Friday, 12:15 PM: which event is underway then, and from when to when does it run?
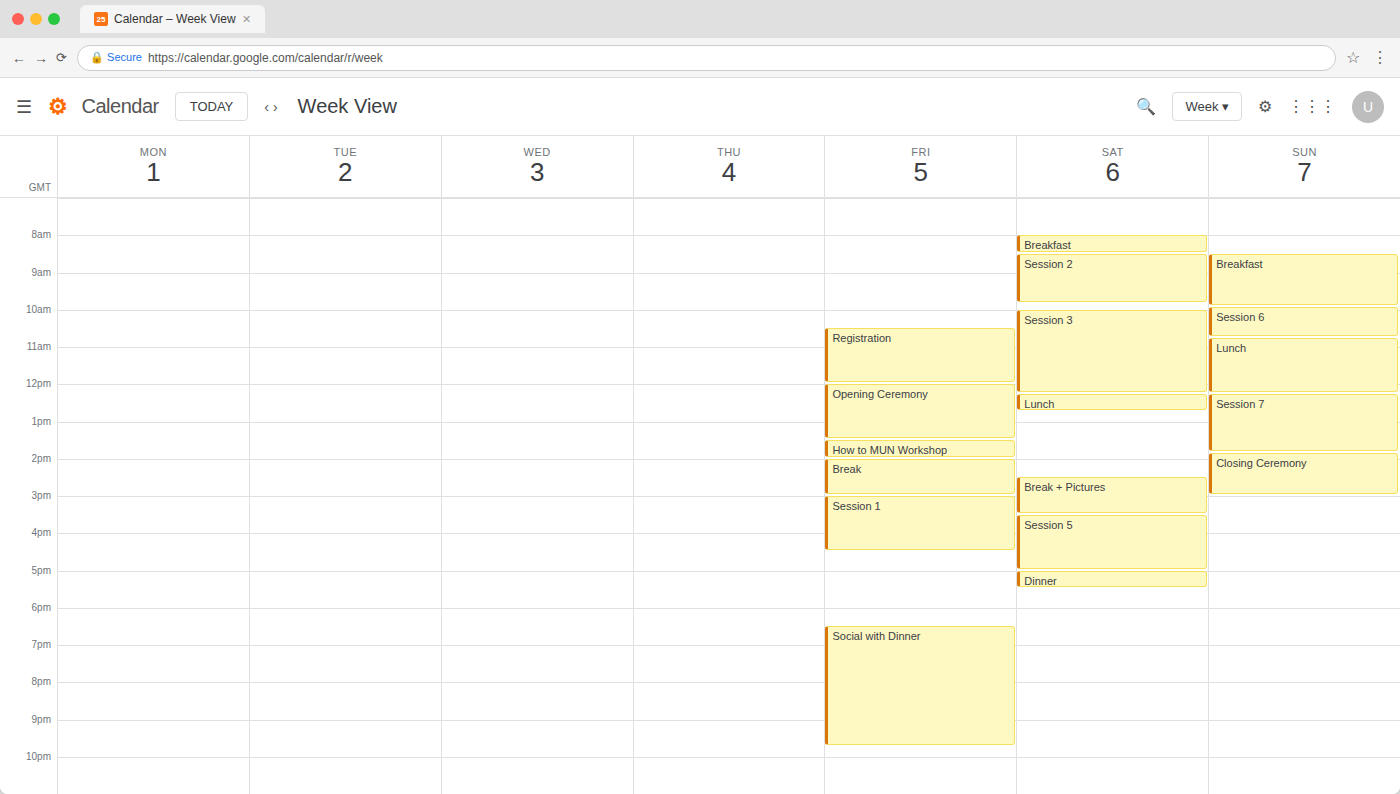
"Opening Ceremony", 12:00 PM to 1:30 PM